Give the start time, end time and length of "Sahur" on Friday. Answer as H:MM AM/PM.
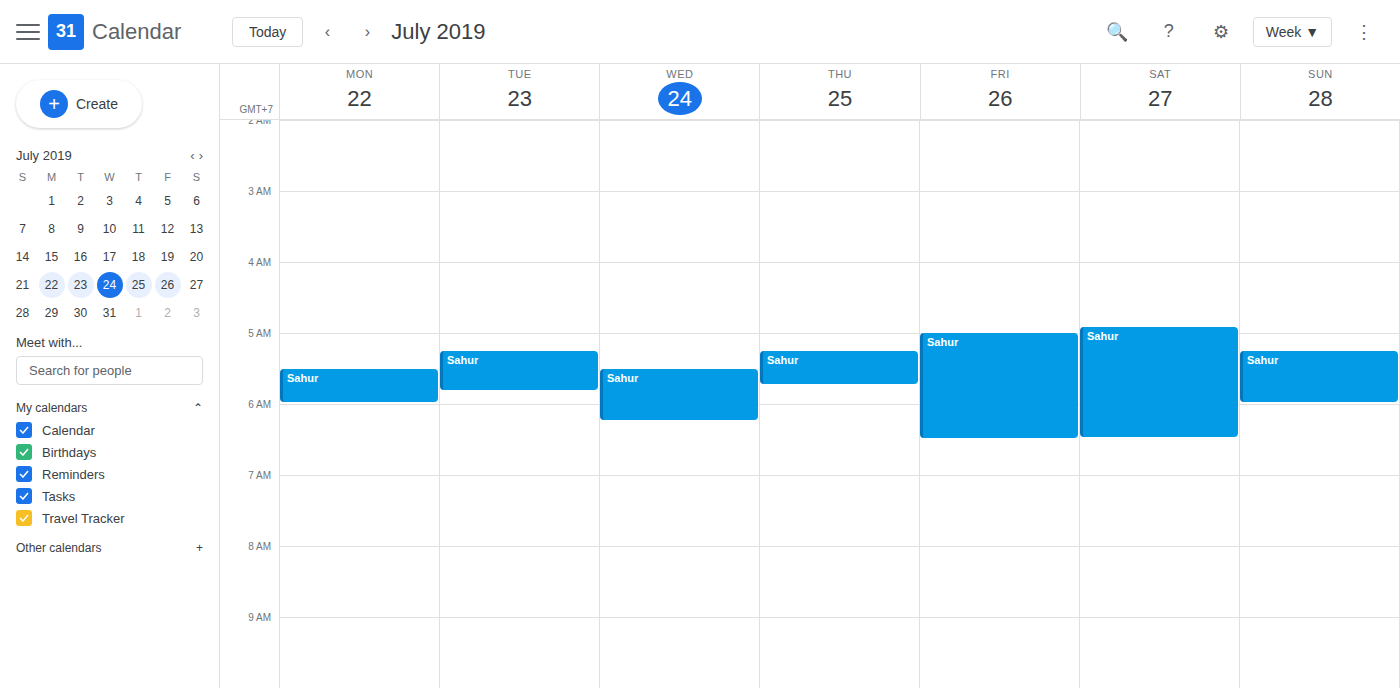
5:00 AM to 6:30 AM, 1 hour 30 minutes